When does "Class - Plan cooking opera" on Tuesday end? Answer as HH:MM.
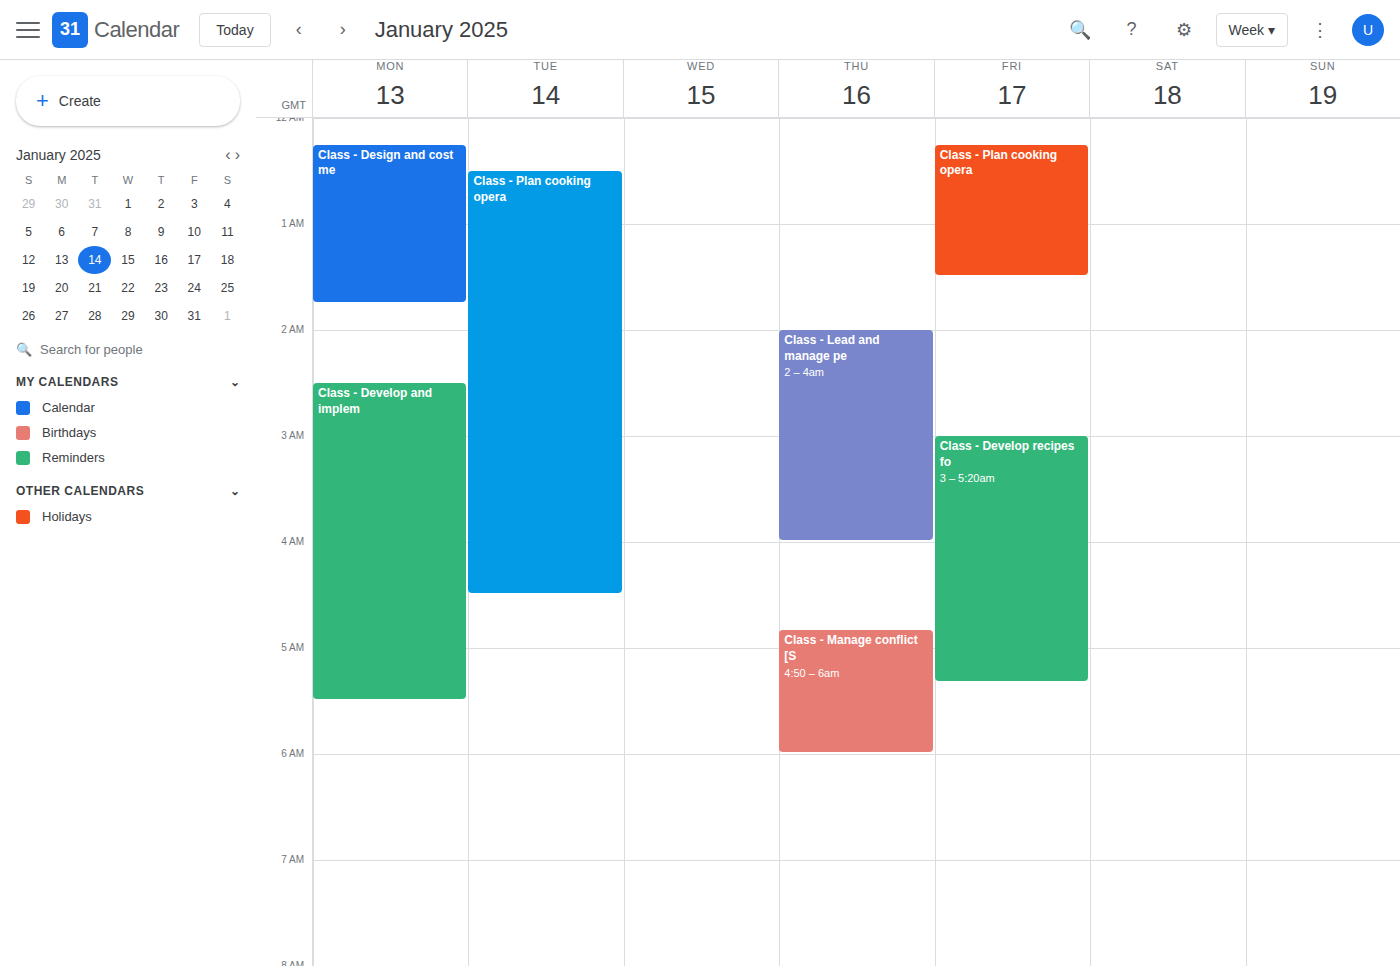
04:30